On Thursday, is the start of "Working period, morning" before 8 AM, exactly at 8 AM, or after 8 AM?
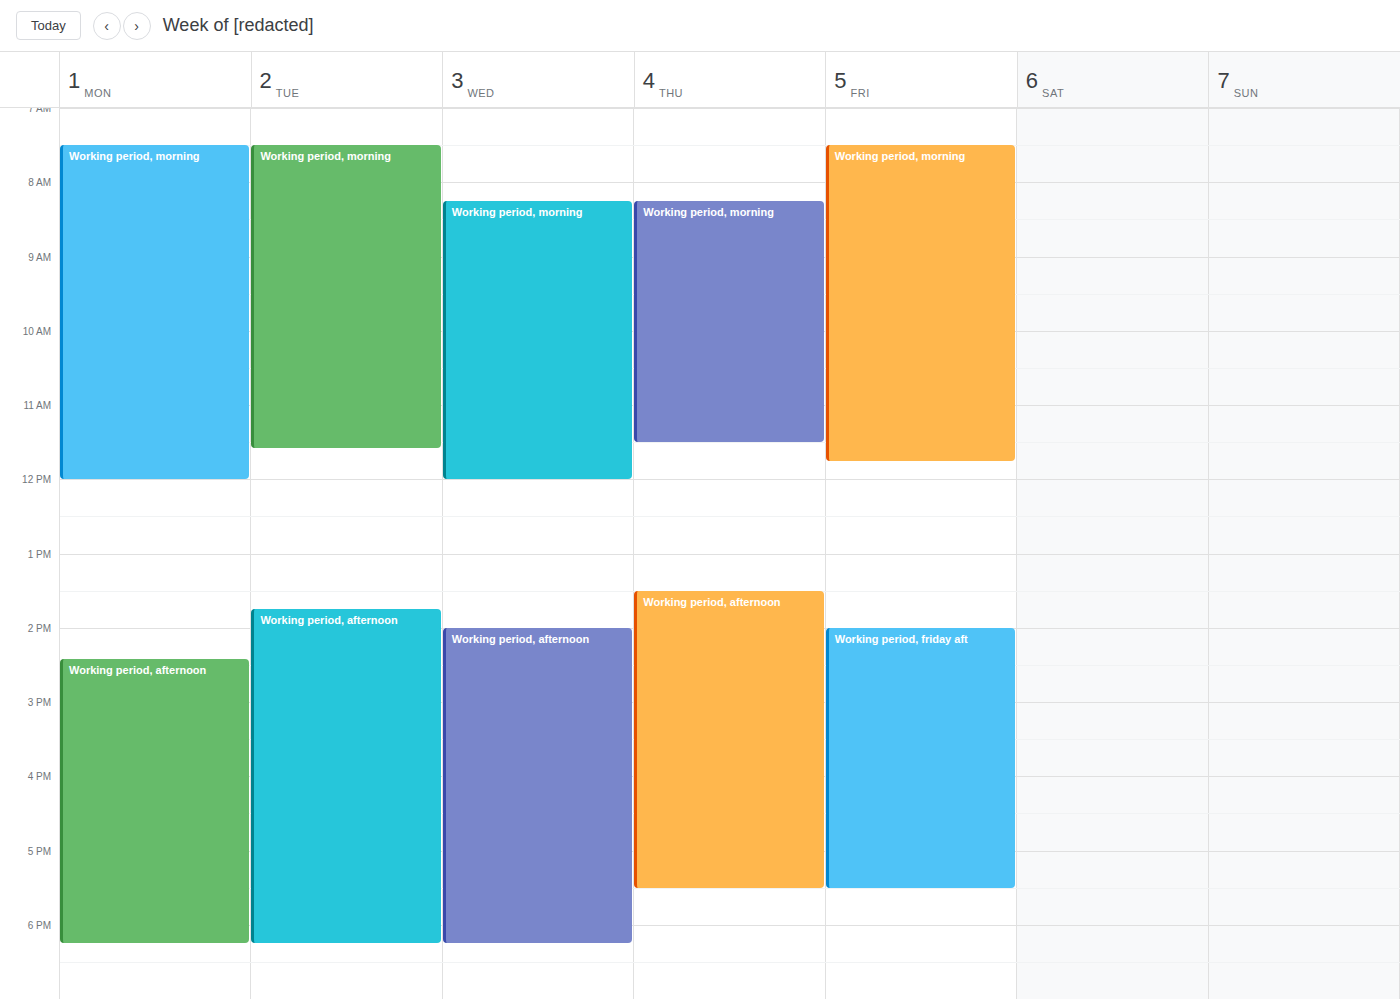
8:15 AM -- after 8 AM, 15 minutes below the 8 AM line.